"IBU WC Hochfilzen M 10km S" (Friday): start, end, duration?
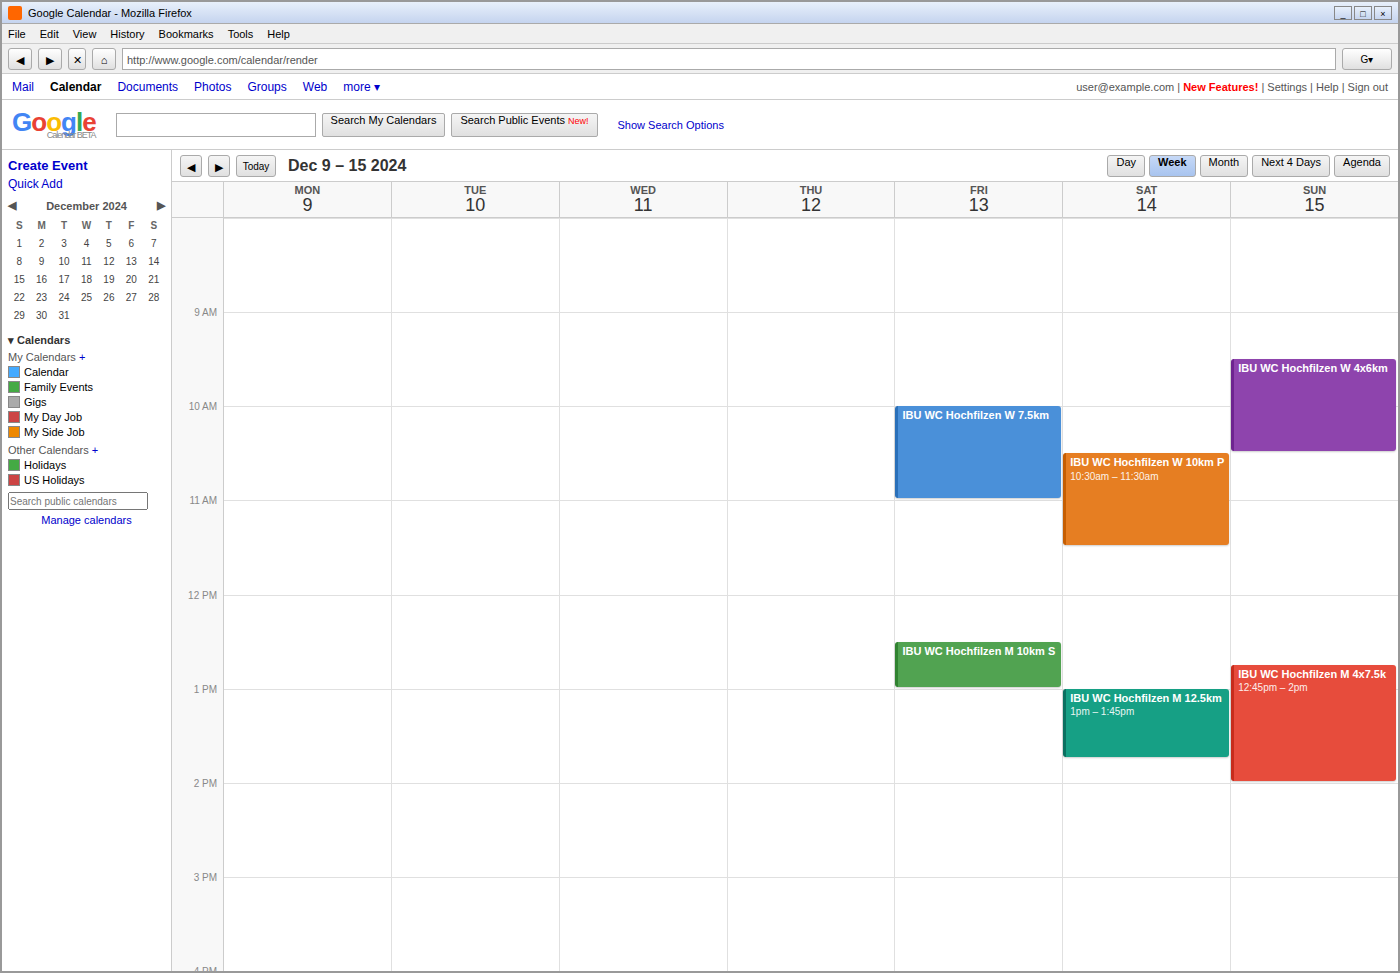
12:30 PM to 1:00 PM, 30 minutes